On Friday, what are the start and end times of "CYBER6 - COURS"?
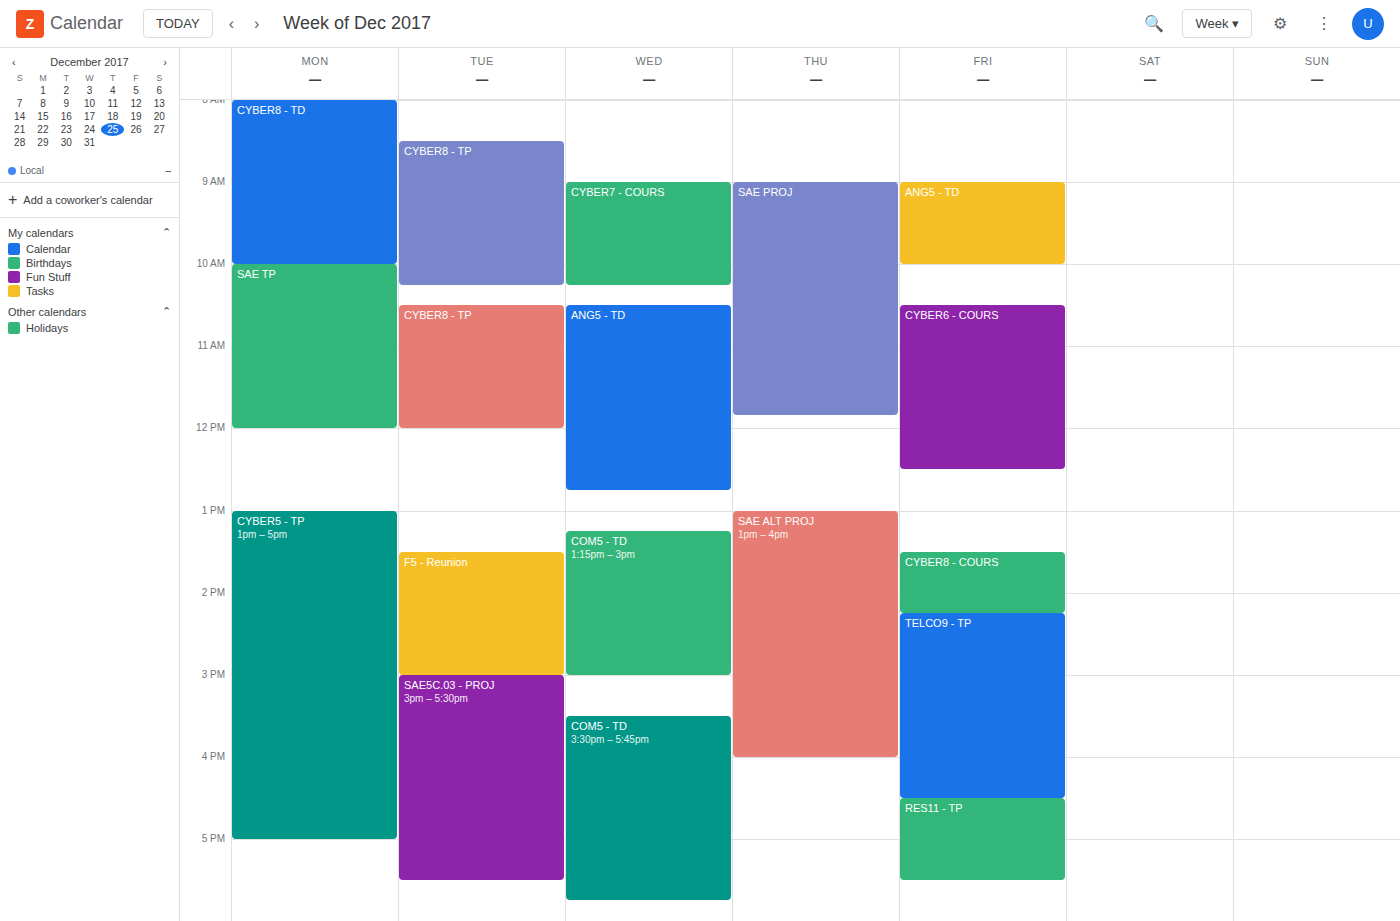
10:30 to 12:30